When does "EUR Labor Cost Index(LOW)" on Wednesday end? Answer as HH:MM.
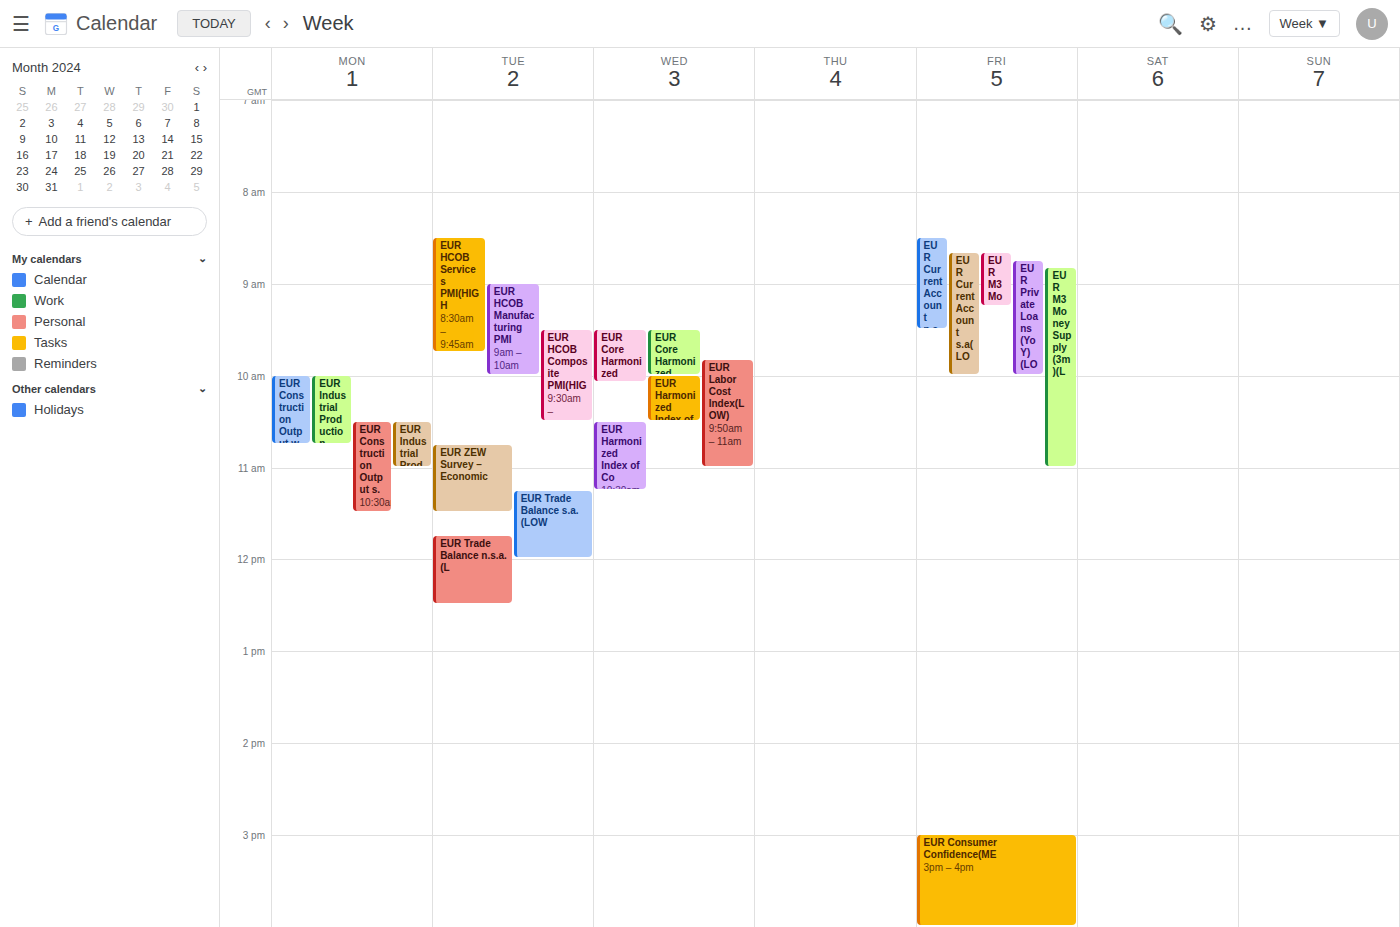
11:00